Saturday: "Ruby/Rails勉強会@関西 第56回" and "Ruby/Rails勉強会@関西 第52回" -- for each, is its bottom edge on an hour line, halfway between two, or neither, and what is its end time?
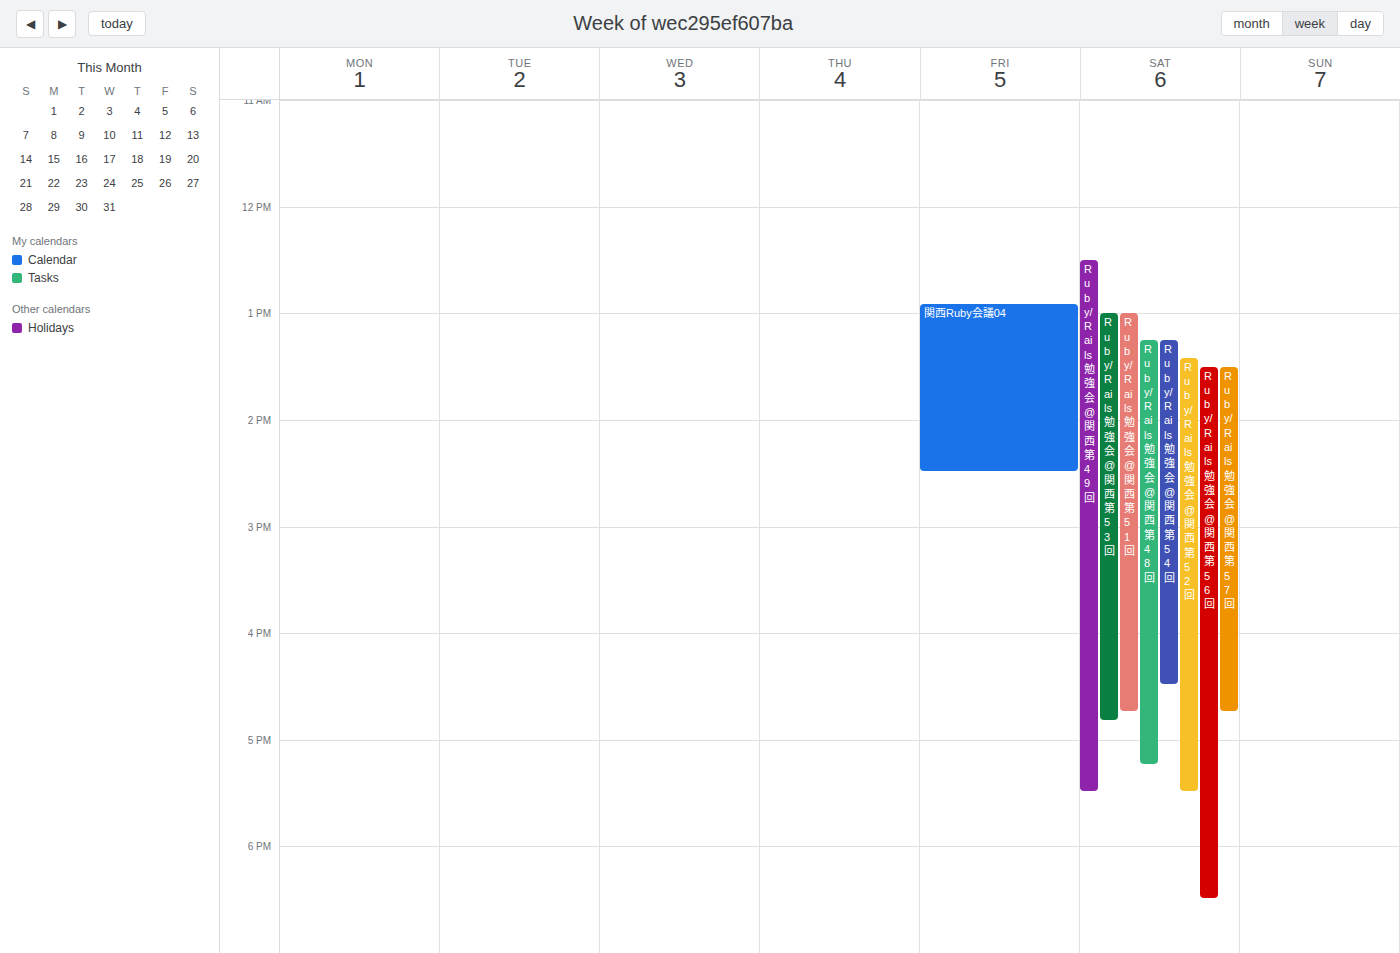
"Ruby/Rails勉強会@関西 第56回": 6:30 PM, halfway between the 6 PM and 7 PM lines. "Ruby/Rails勉強会@関西 第52回": 5:30 PM, halfway between the 5 PM and 6 PM lines.